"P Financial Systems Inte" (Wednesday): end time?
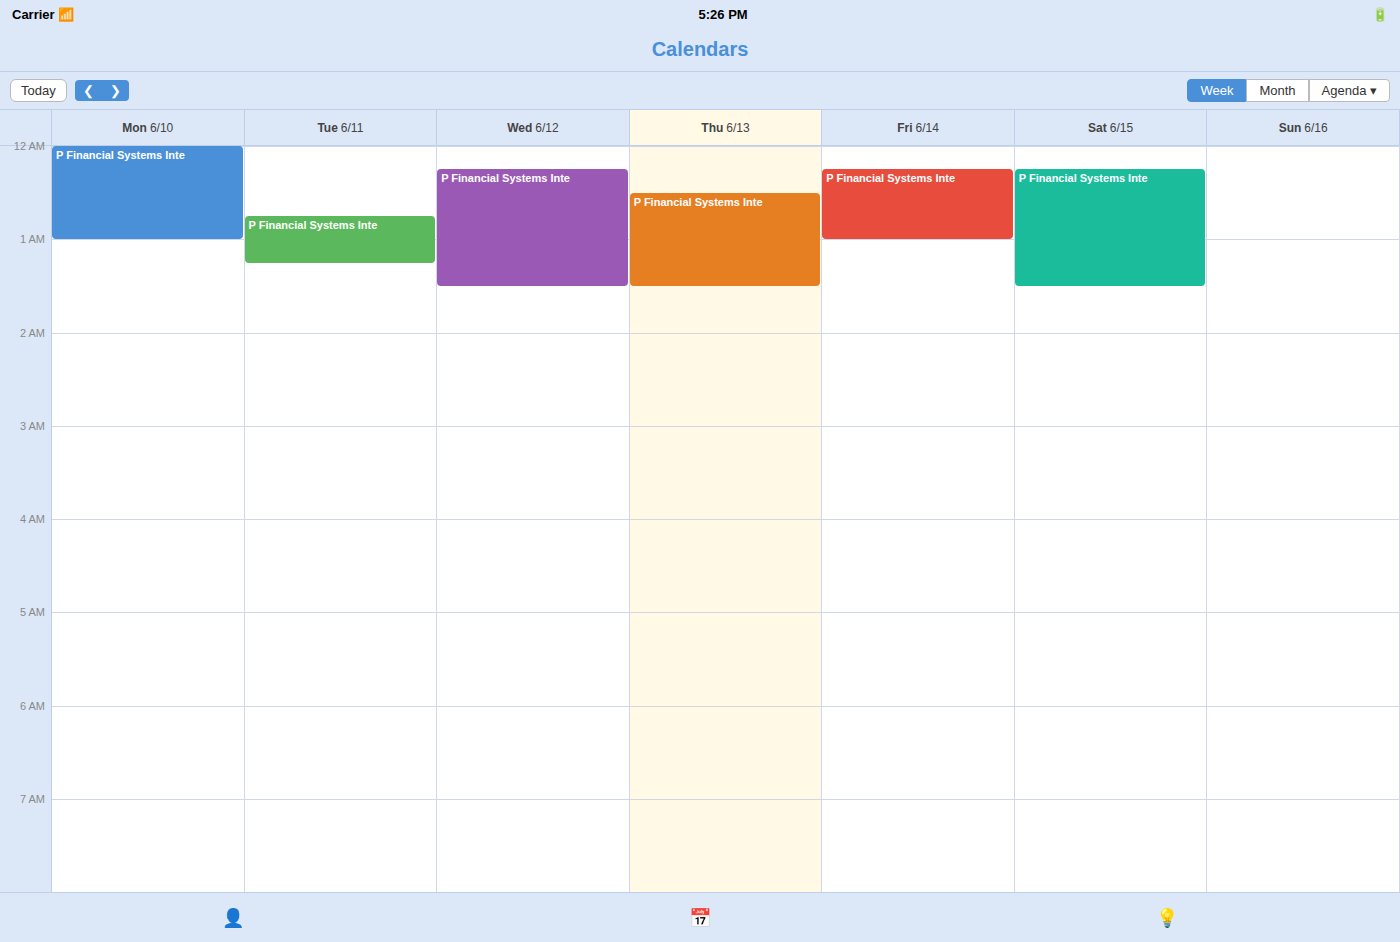
01:30